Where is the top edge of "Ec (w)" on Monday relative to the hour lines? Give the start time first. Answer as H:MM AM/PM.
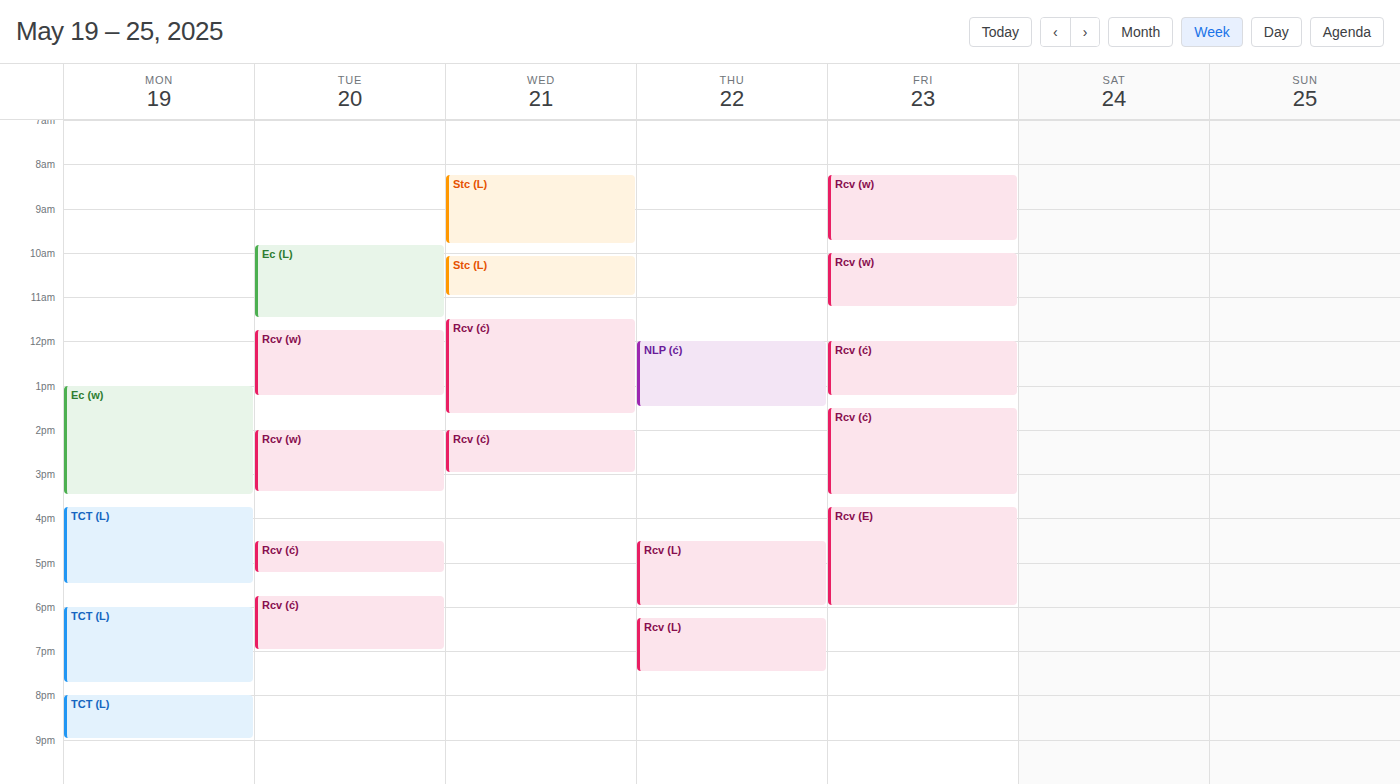
1:00 PM -- exactly on the 1 PM line.